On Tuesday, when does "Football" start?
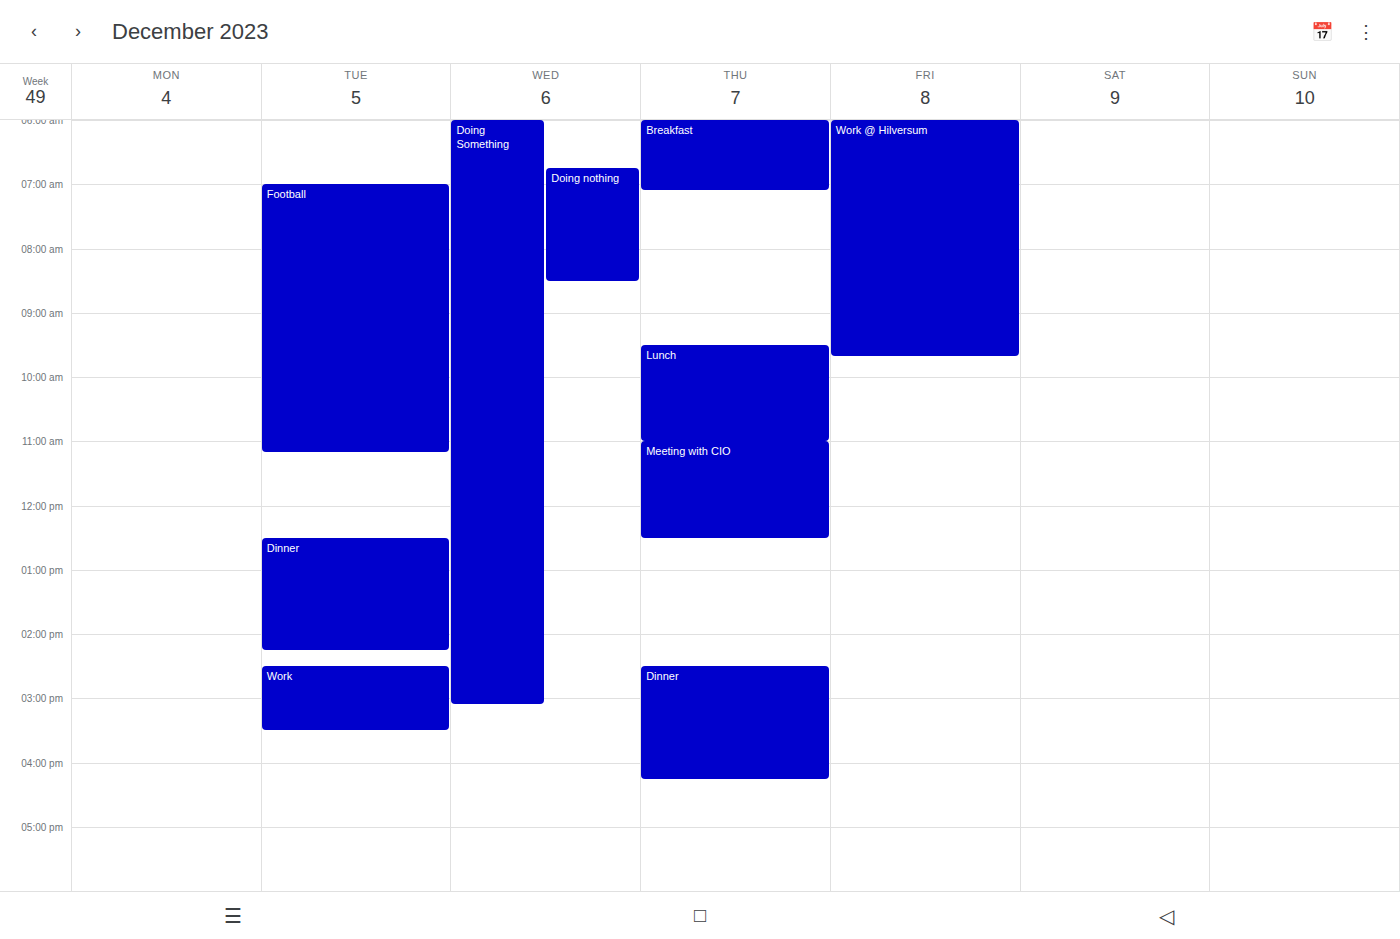
7:00 AM